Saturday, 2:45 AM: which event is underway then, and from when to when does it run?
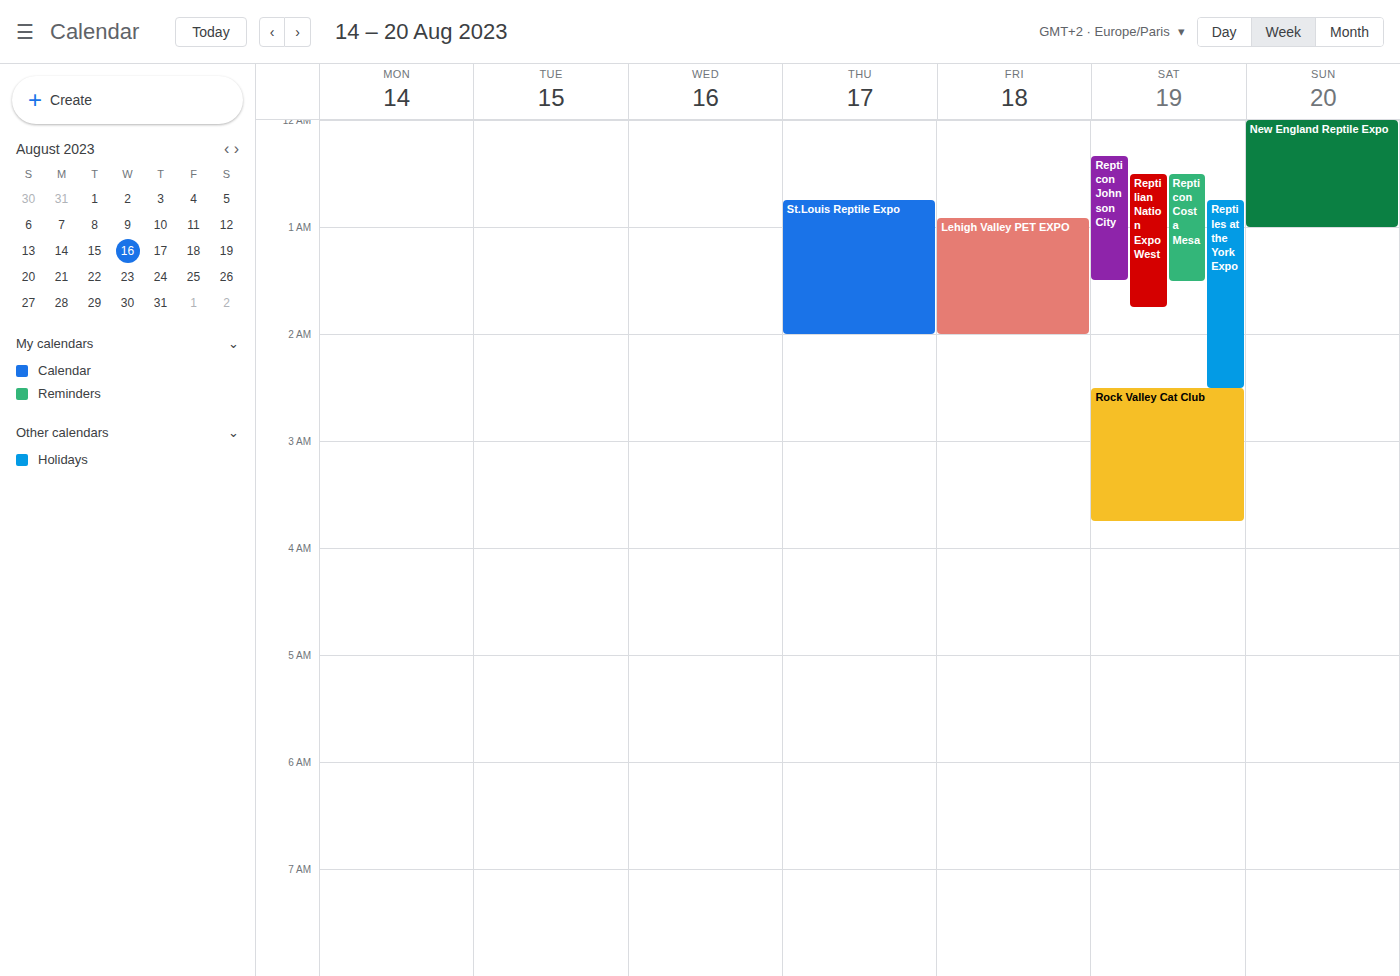
"Rock Valley Cat Club", 2:30 AM to 3:45 AM